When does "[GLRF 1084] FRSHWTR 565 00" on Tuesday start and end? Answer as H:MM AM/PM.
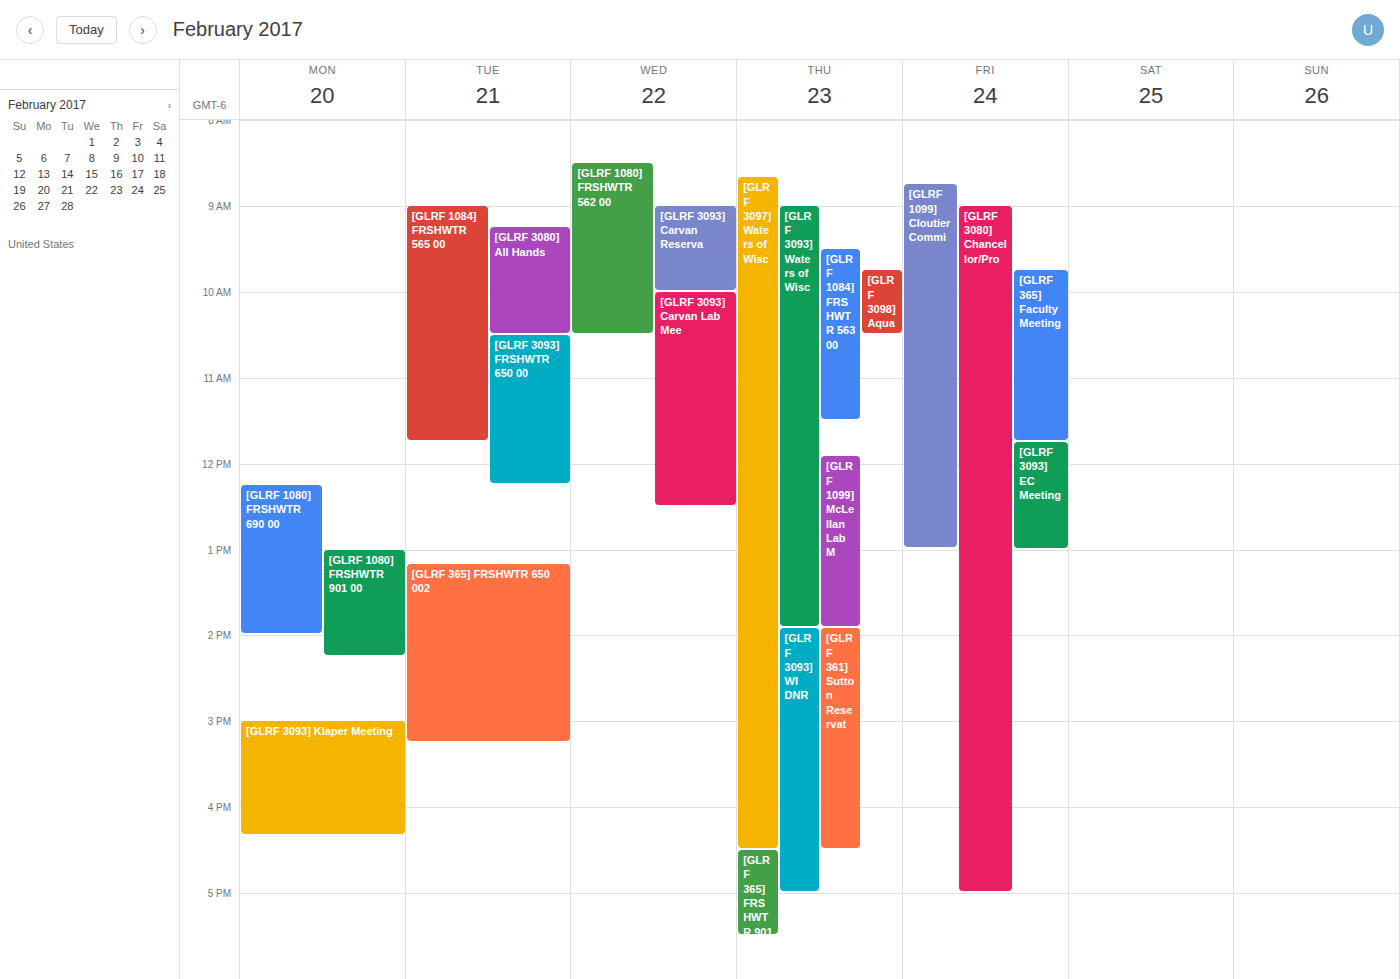
9:00 AM to 11:45 AM